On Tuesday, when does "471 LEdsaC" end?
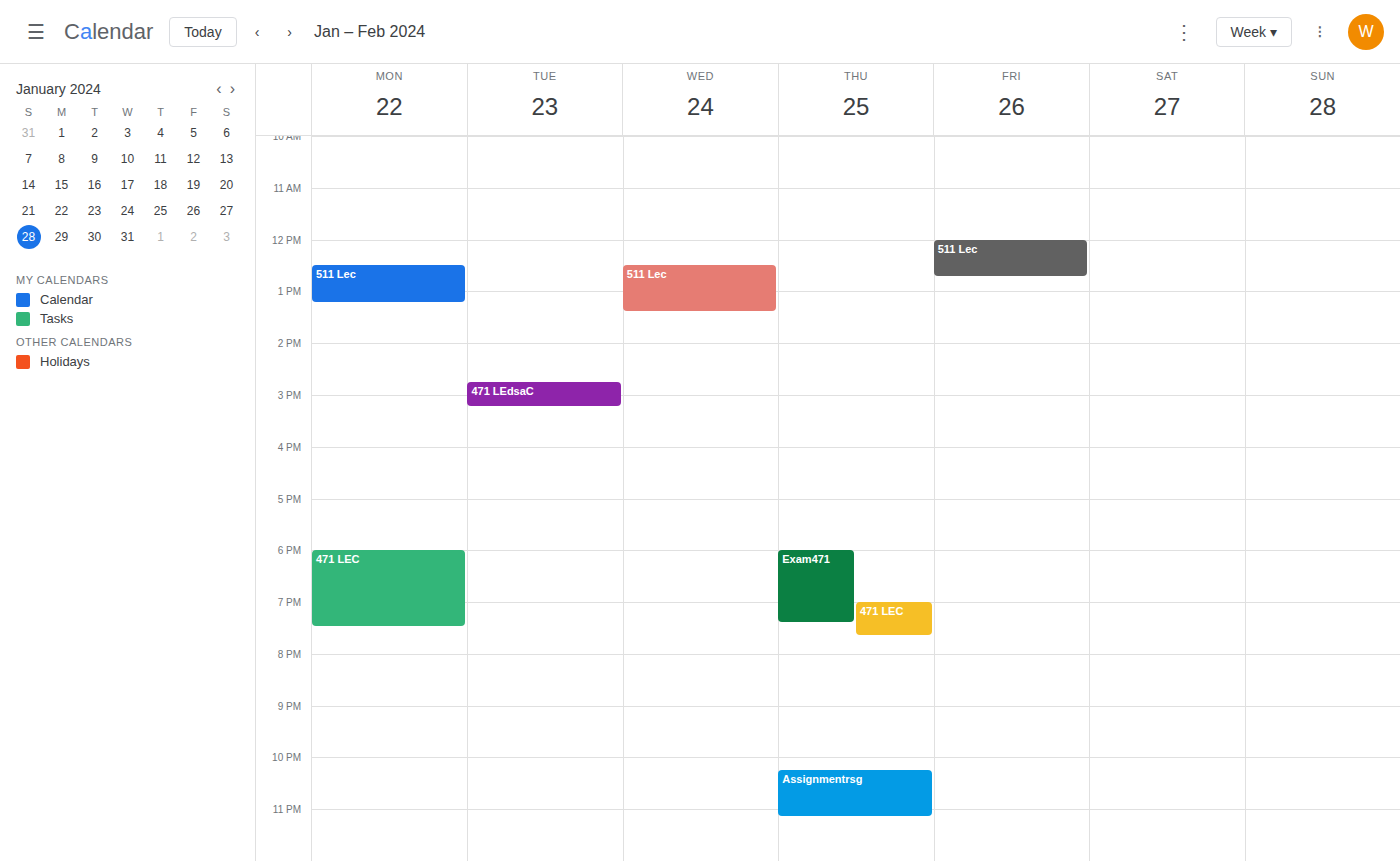
3:15 PM